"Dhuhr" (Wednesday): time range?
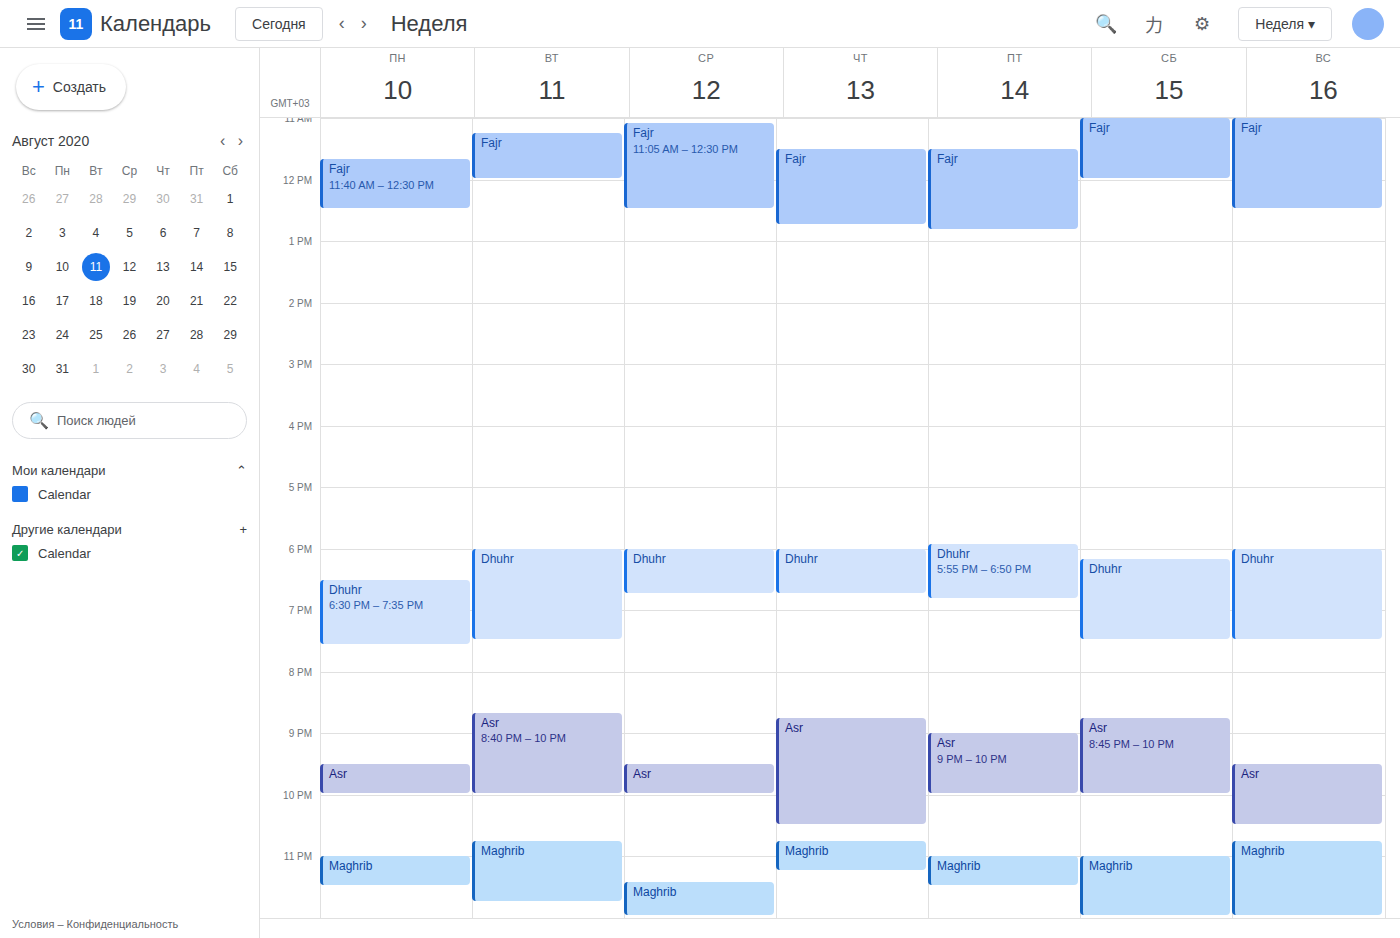
6:00 PM to 6:45 PM